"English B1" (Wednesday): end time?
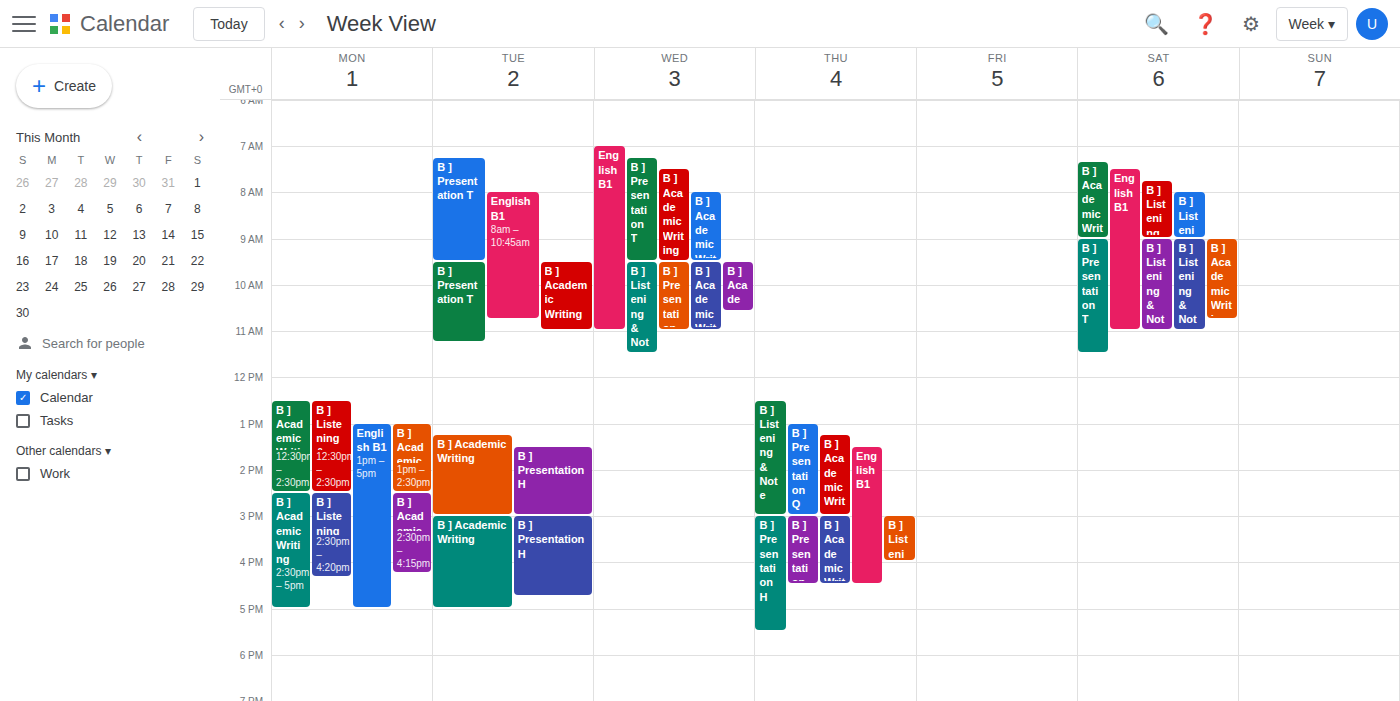
11:00 AM